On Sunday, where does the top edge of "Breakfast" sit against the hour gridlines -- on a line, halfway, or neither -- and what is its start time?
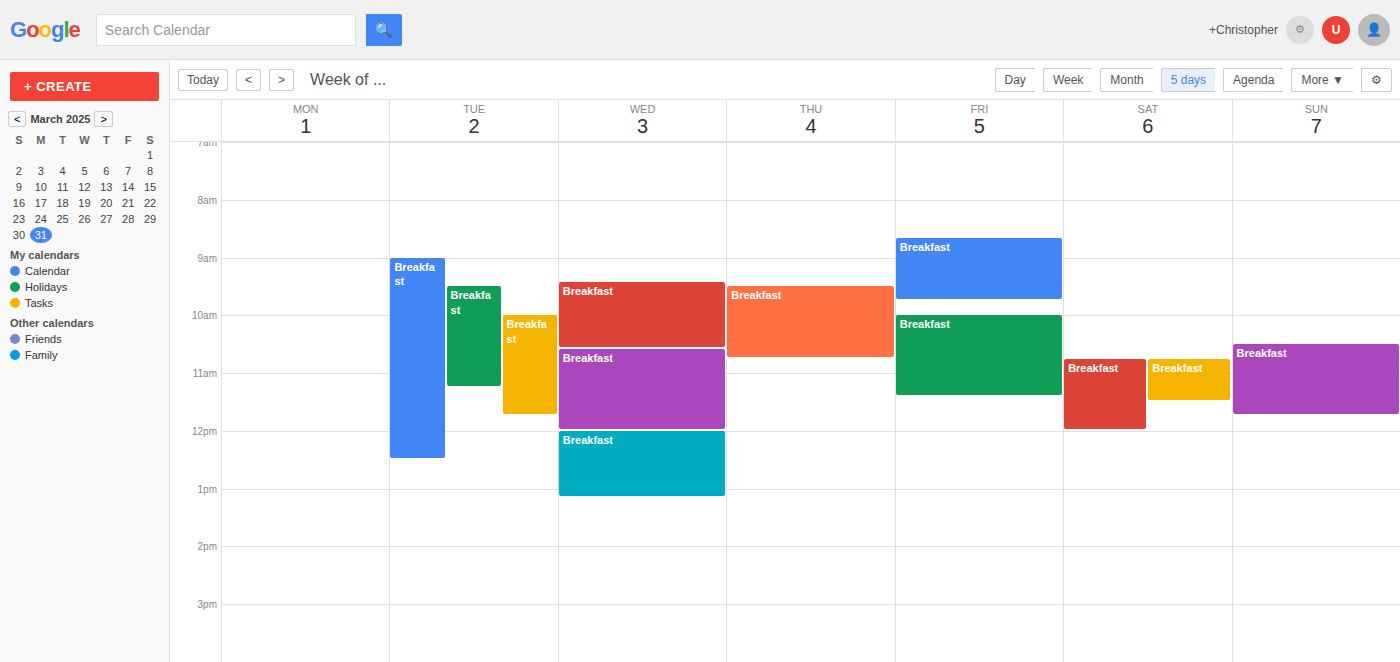
10:30 -- halfway between the 10:00 and 11:00 lines.